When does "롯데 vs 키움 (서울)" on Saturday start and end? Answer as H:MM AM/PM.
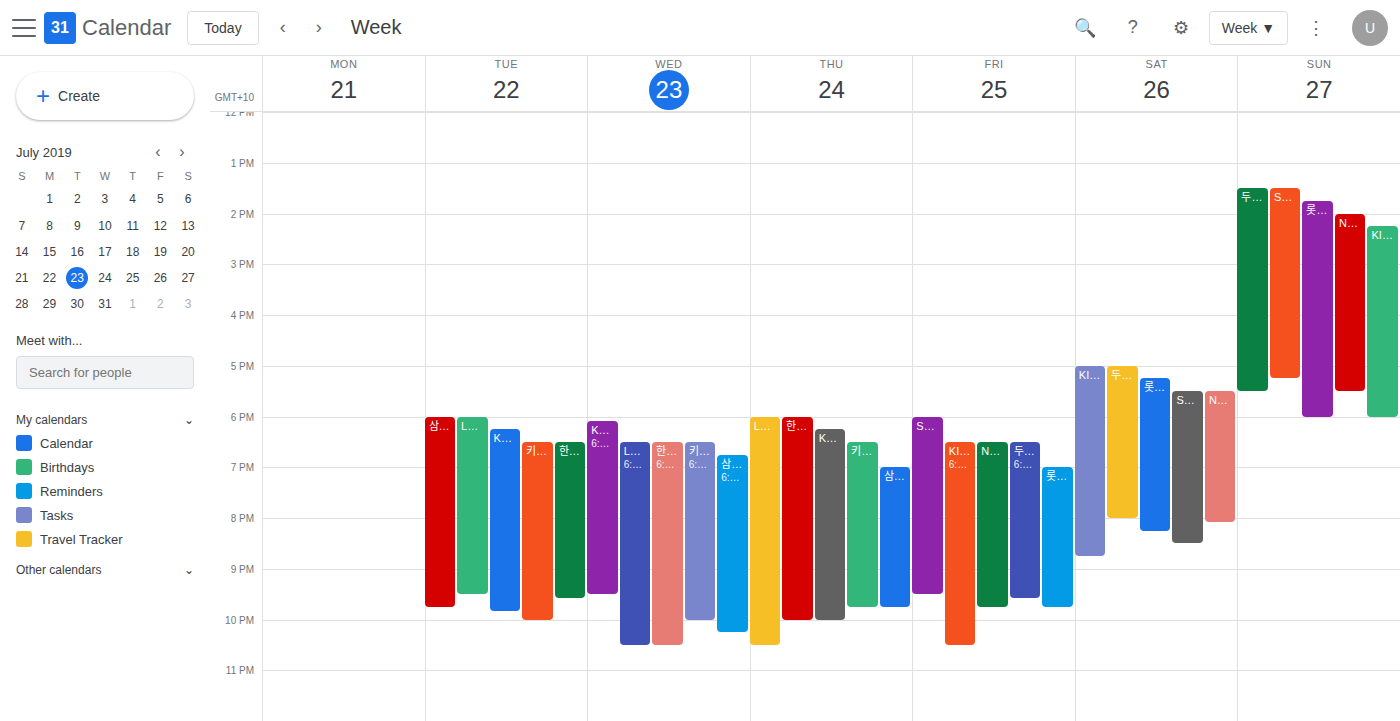
5:15 PM to 8:15 PM